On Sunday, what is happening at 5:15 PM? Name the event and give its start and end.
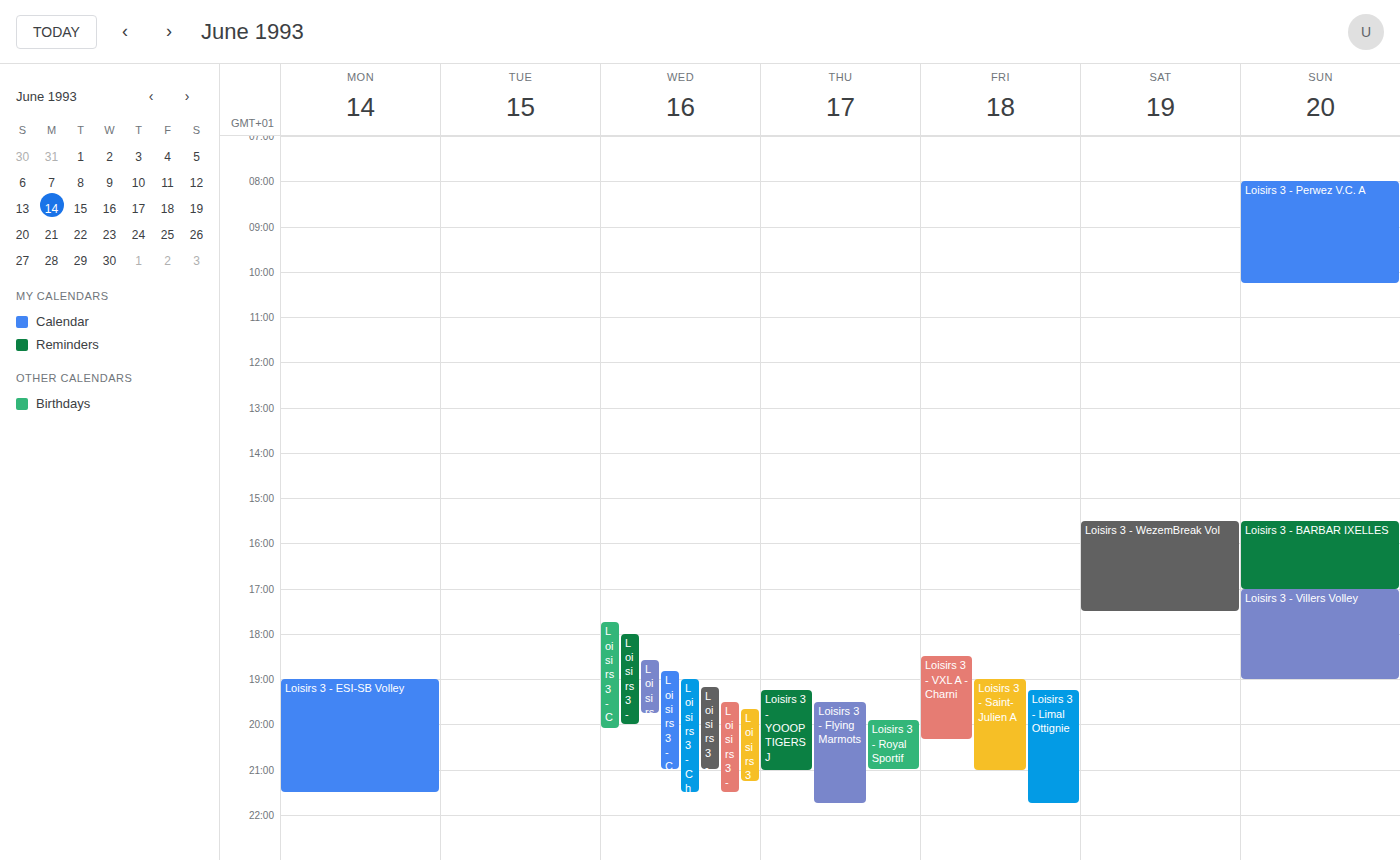
"Loisirs 3 - Villers Volley", 5:00 PM to 7:00 PM